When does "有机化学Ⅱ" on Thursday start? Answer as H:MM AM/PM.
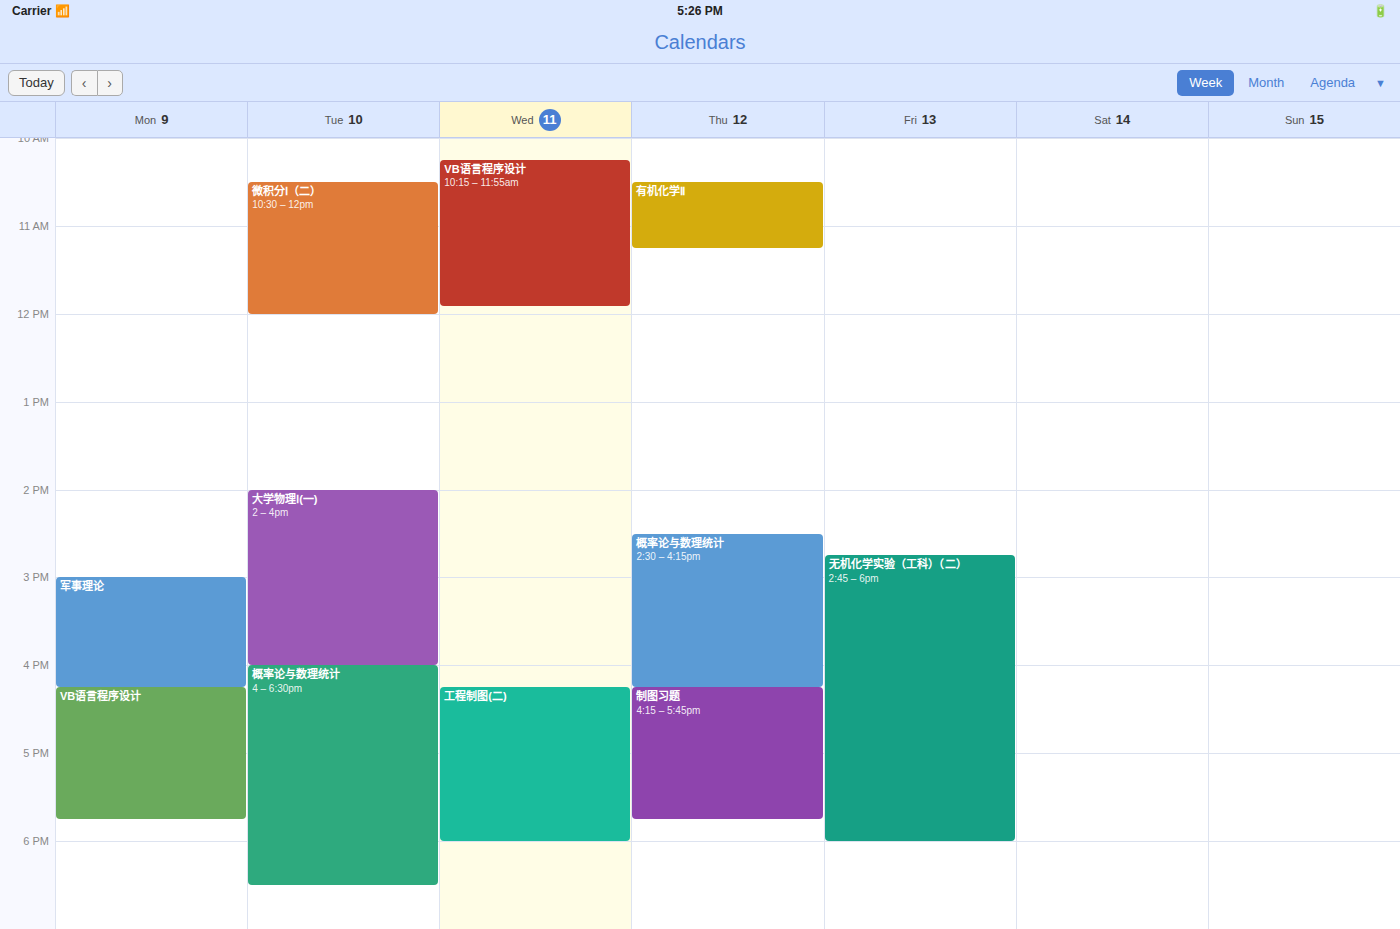
10:30 AM